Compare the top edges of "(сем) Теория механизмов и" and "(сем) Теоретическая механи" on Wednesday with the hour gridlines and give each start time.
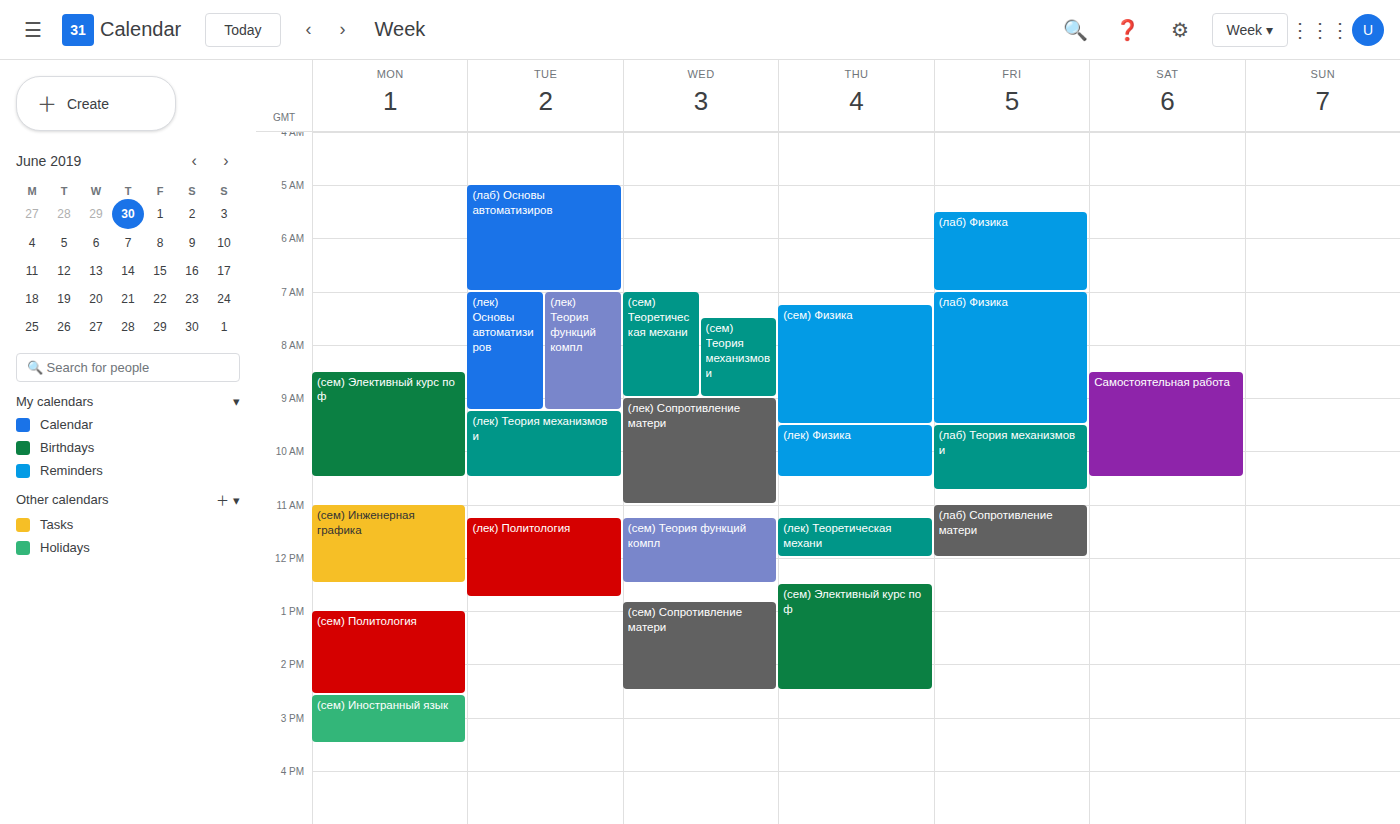
"(сем) Теория механизмов и": 7:30 AM, halfway between the 7 AM and 8 AM lines. "(сем) Теоретическая механи": 7:00 AM, exactly on the 7 AM line.